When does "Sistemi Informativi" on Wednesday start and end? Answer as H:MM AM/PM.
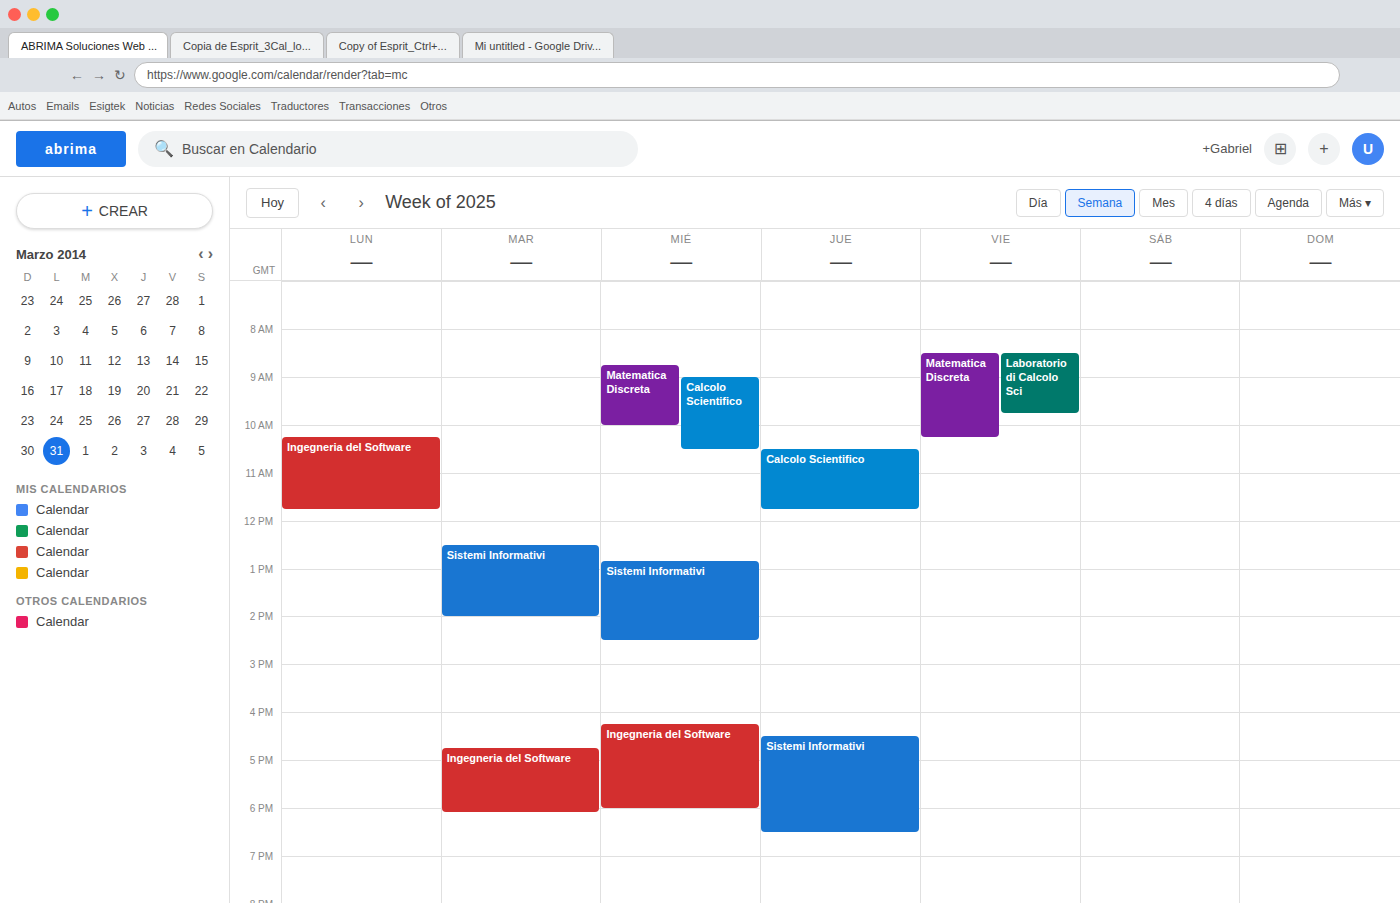
12:50 PM to 2:30 PM